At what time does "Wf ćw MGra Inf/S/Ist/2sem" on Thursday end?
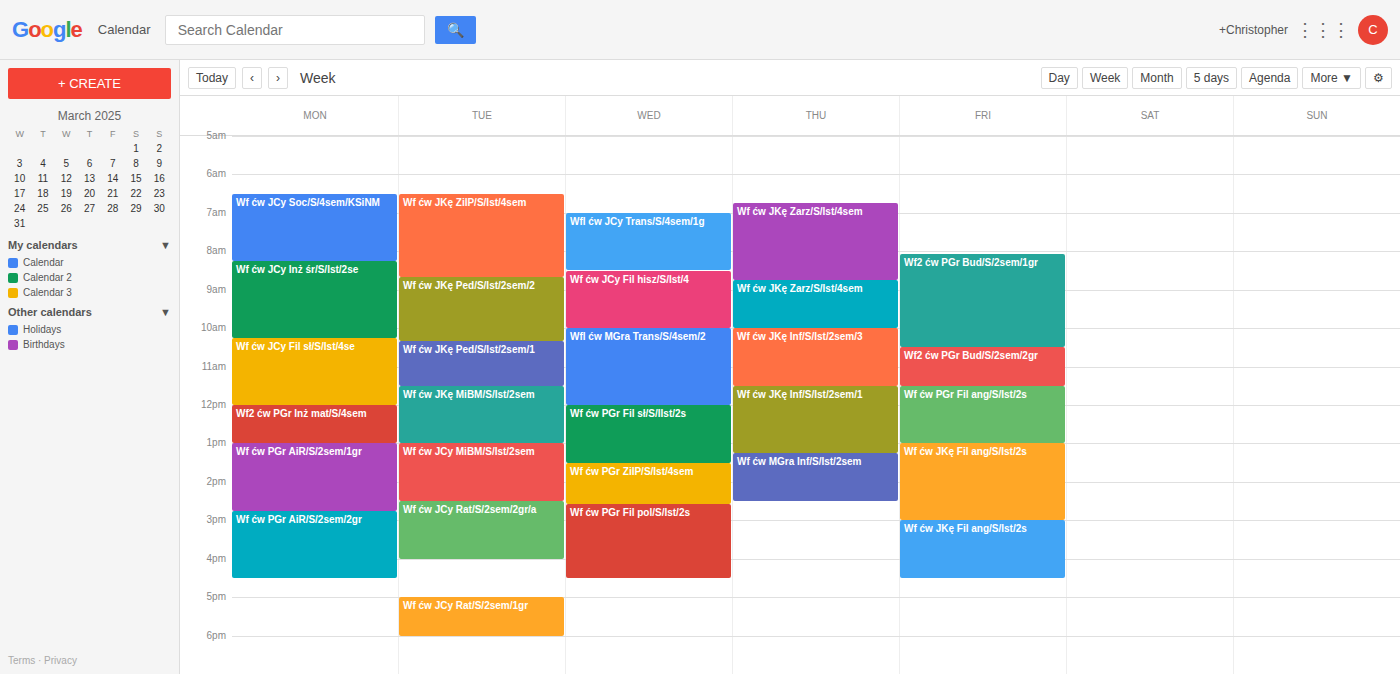
2:30 PM